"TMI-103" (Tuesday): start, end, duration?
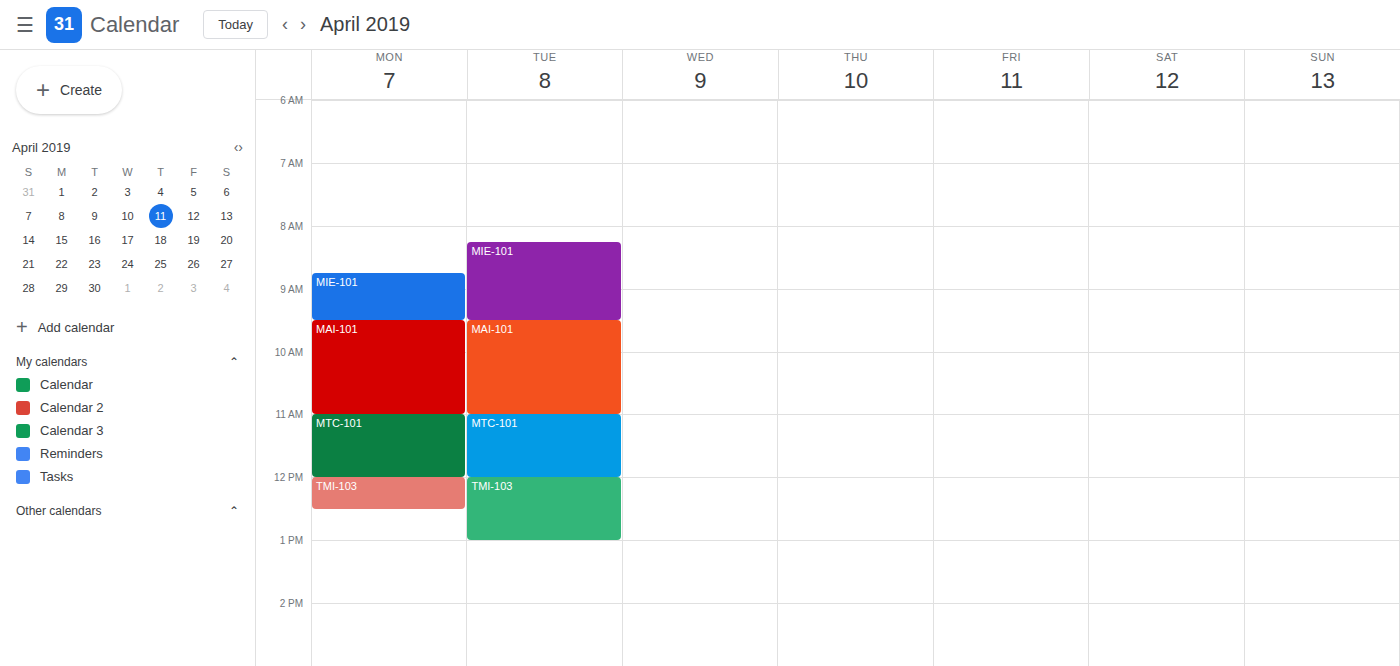
12:00 PM to 1:00 PM, 1 hour